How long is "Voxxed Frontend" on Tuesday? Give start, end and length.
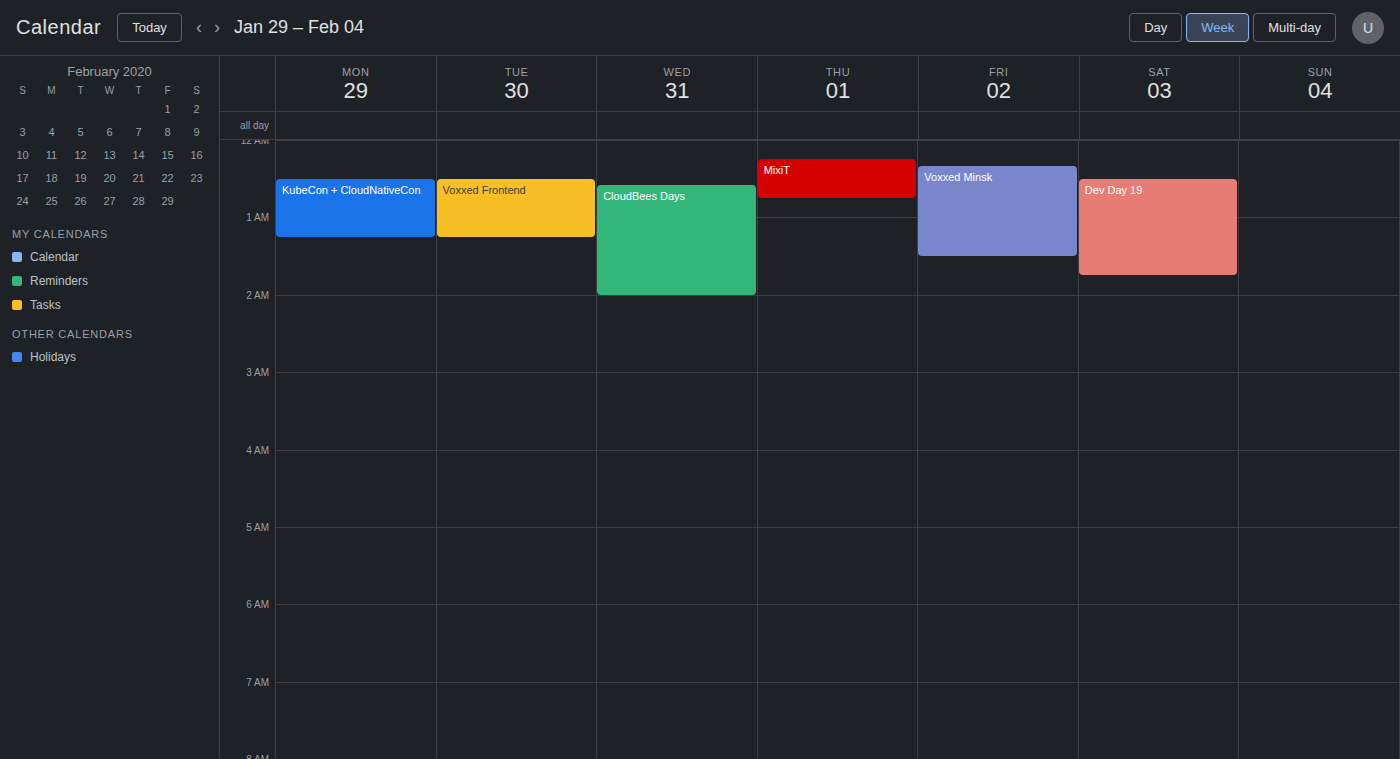
12:30 AM to 1:15 AM, 45 minutes